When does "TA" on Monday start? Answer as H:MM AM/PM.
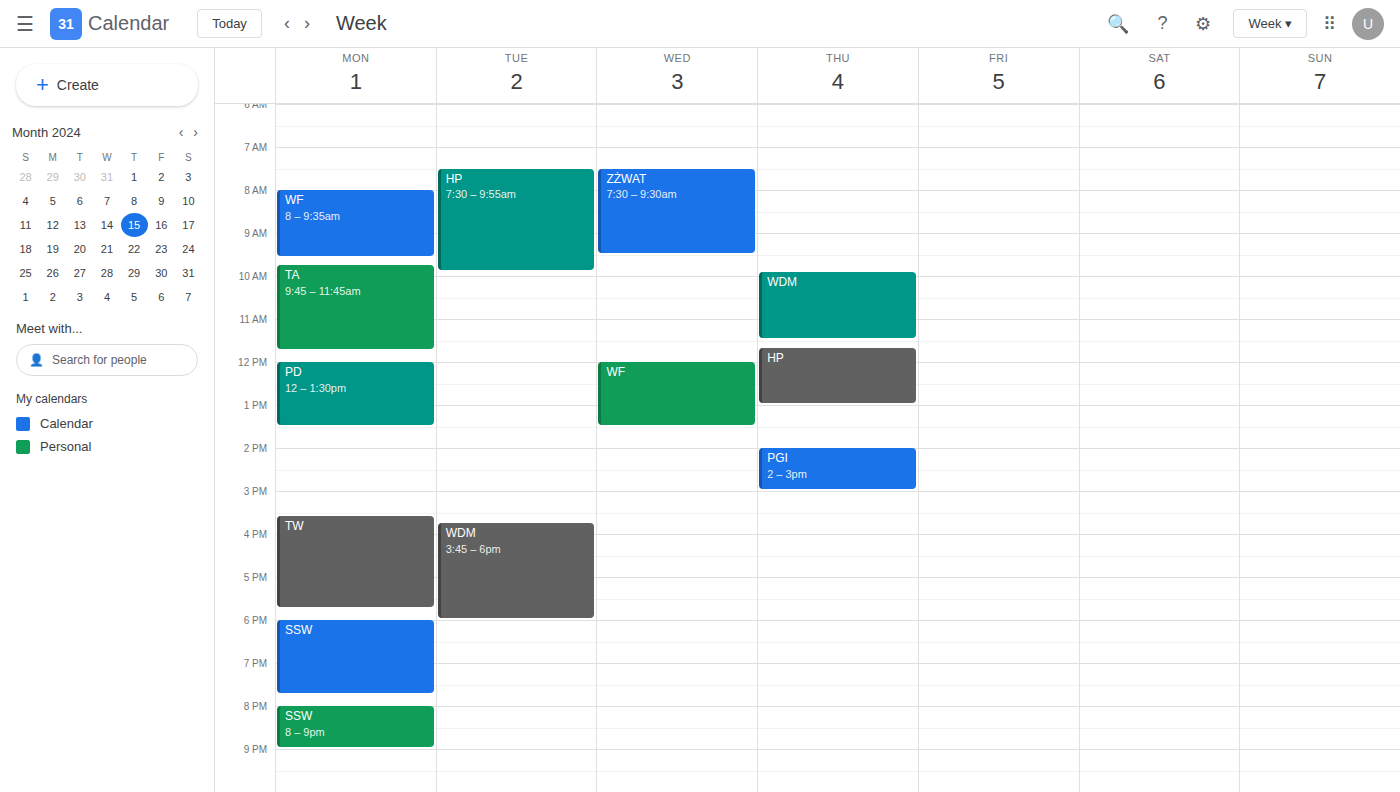
9:45 AM